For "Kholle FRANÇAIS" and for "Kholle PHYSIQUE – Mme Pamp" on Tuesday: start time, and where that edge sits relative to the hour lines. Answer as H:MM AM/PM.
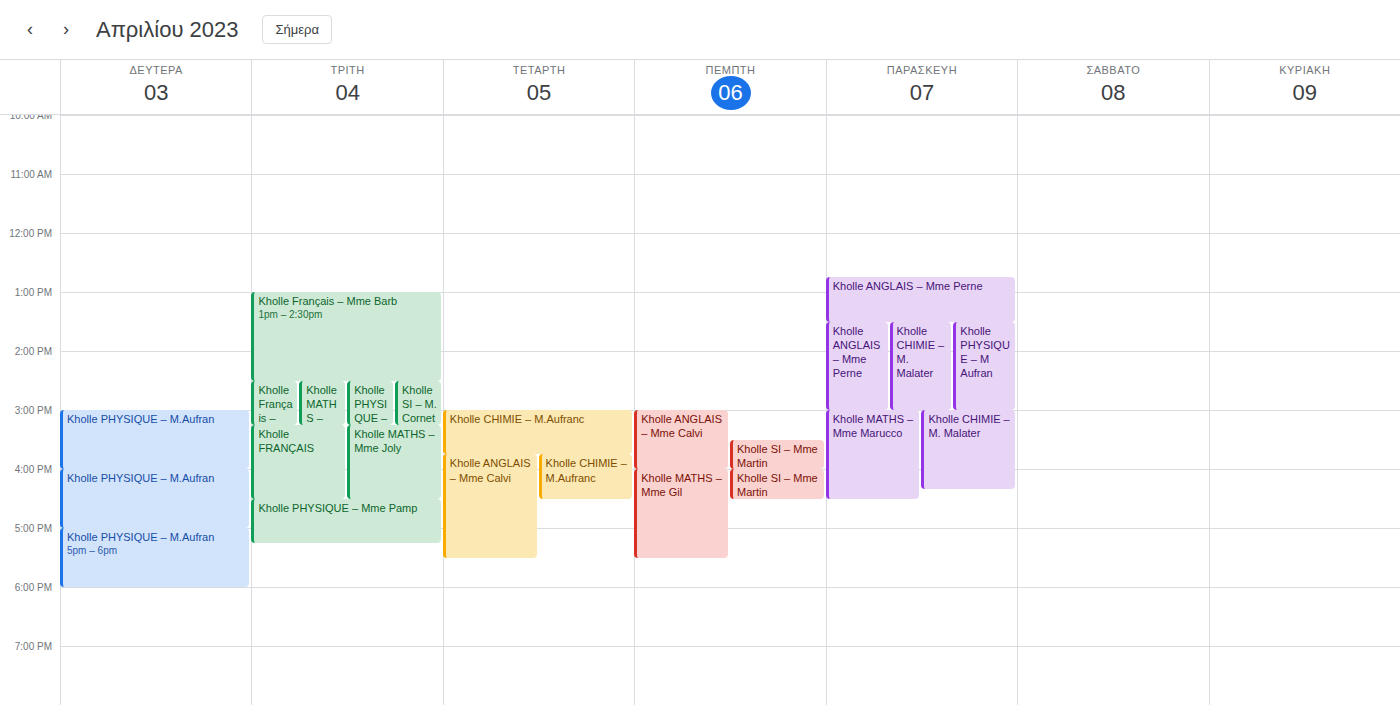
"Kholle FRANÇAIS": 3:15 PM, neither: a quarter of the way from the 3 PM line to the 4 PM line. "Kholle PHYSIQUE – Mme Pamp": 4:30 PM, halfway between the 4 PM and 5 PM lines.